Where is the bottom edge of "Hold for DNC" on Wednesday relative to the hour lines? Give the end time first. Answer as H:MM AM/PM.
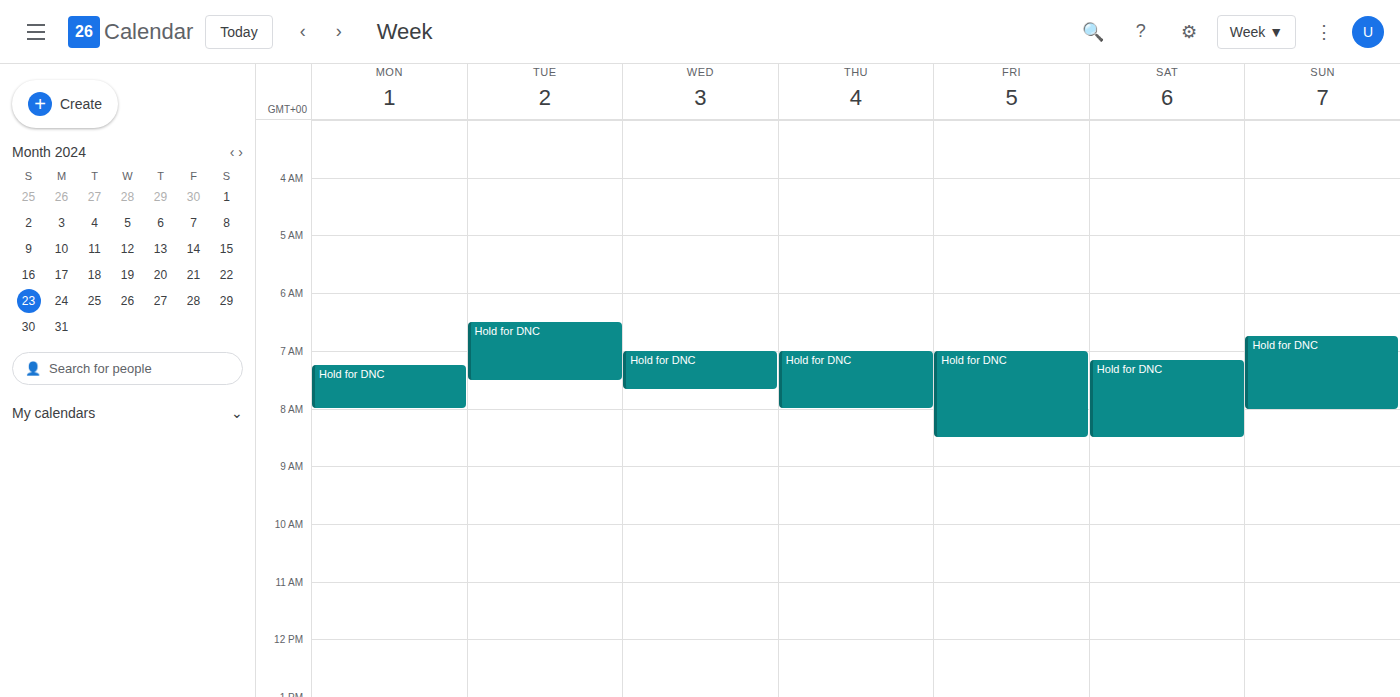
7:40 AM -- neither: 40 minutes below the 7 AM line and 20 minutes above the 8 AM line.